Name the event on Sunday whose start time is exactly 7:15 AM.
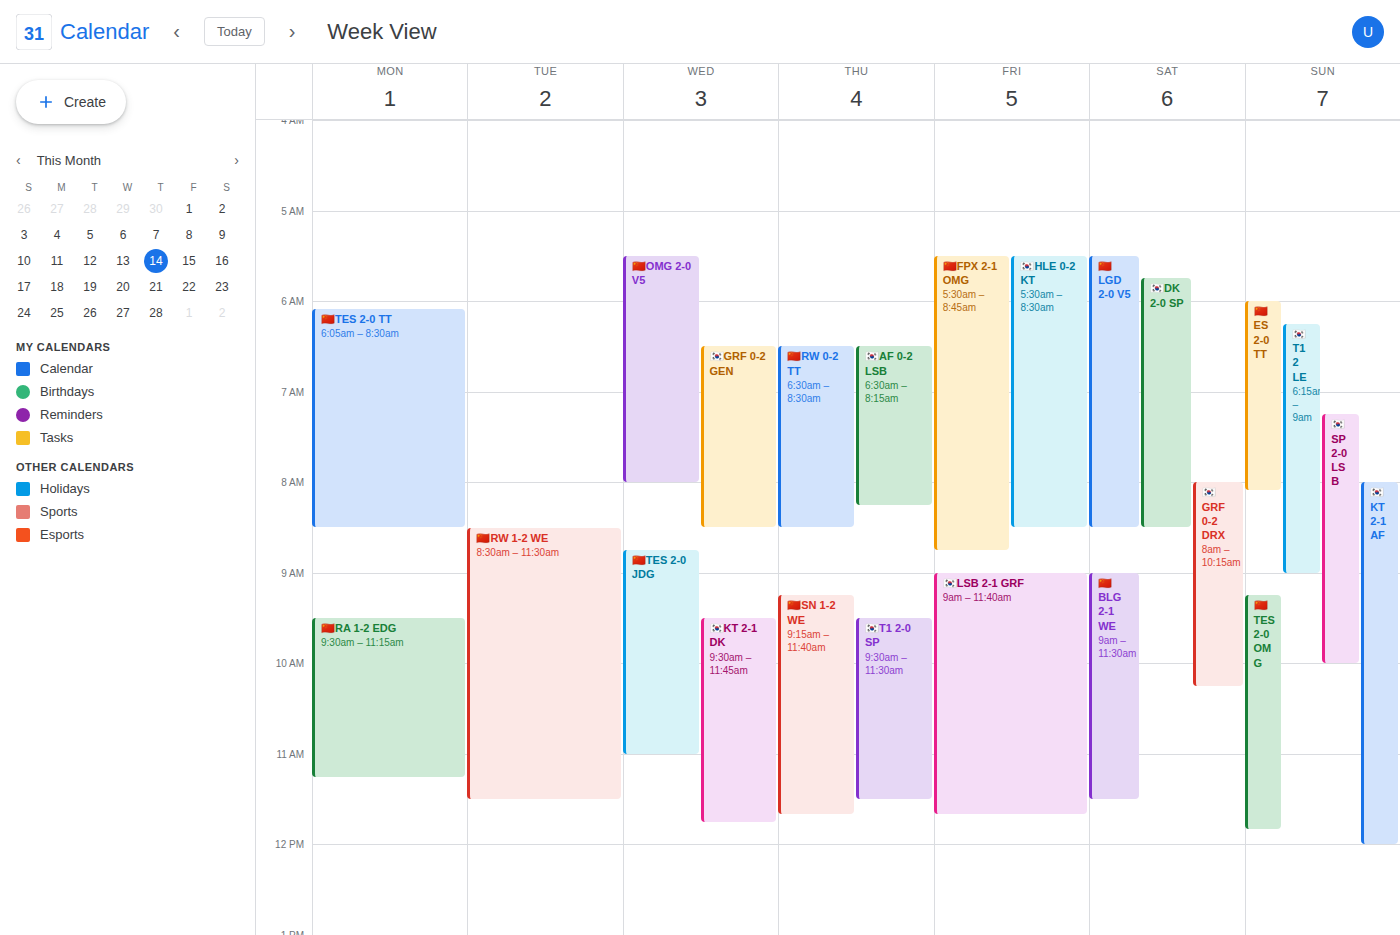
"🇰🇷SP 2-0 LSB"